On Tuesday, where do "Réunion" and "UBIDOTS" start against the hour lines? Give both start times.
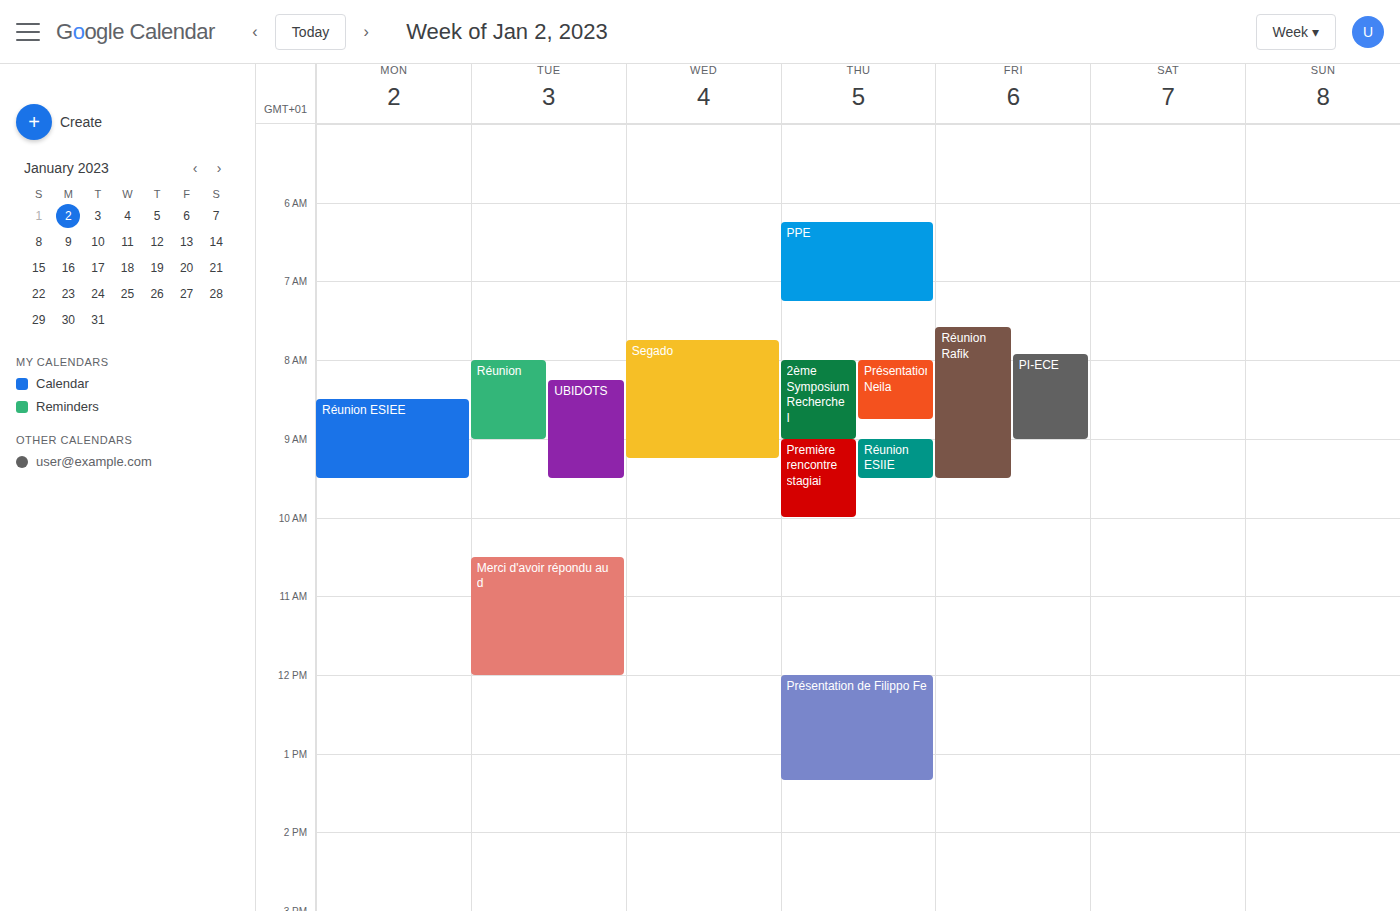
"Réunion": 8:00 AM, exactly on the 8 AM line. "UBIDOTS": 8:15 AM, neither: a quarter of the way from the 8 AM line to the 9 AM line.